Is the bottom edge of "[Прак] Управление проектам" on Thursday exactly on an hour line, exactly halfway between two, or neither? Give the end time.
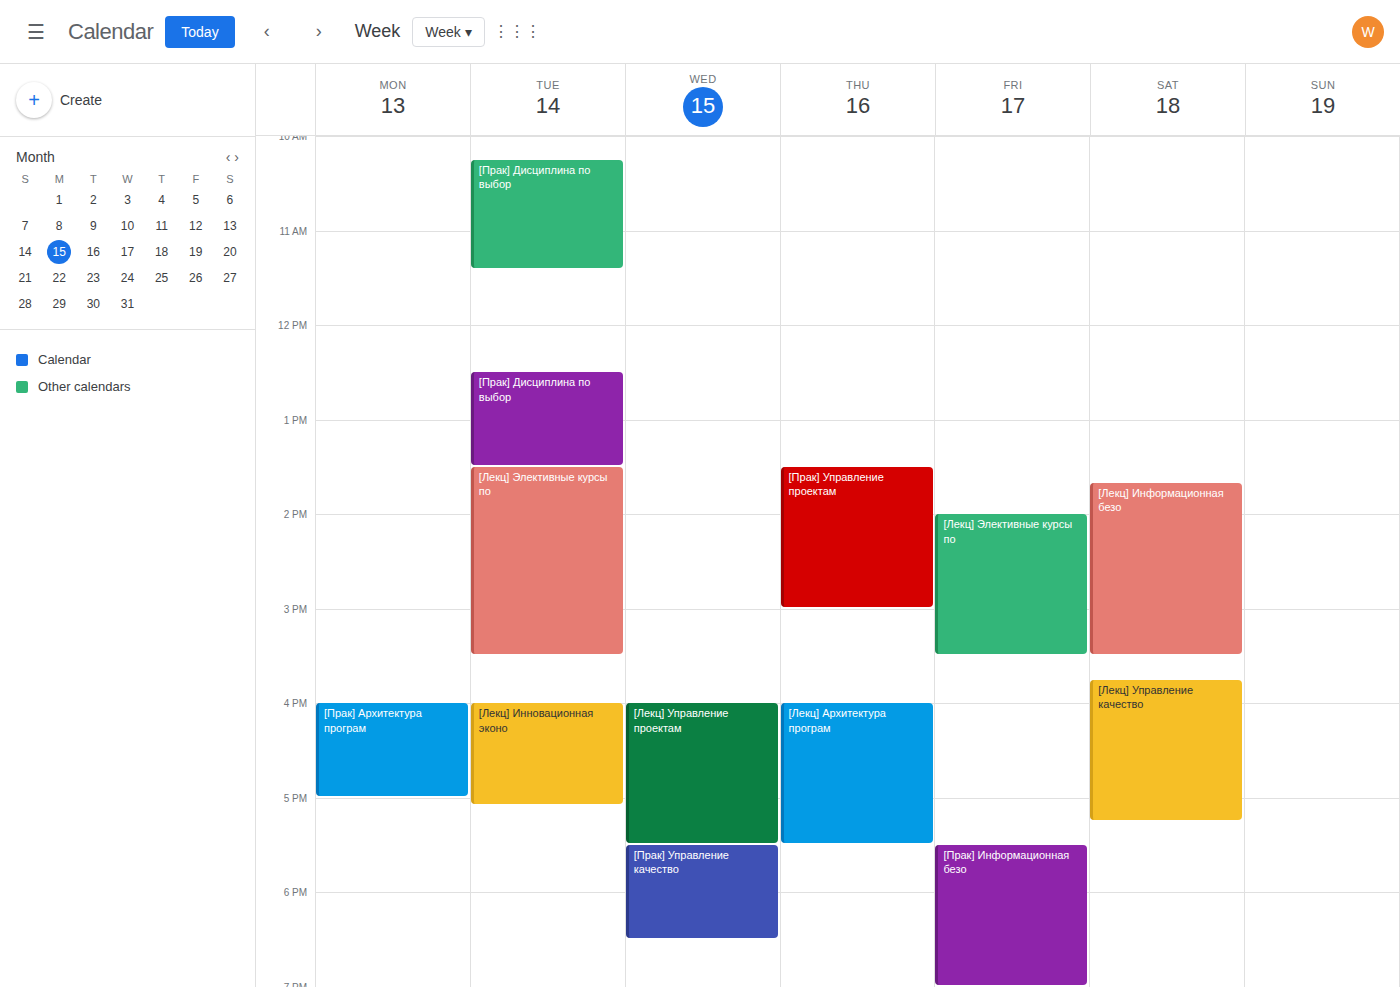
3:00 PM -- exactly on the 3 PM line.